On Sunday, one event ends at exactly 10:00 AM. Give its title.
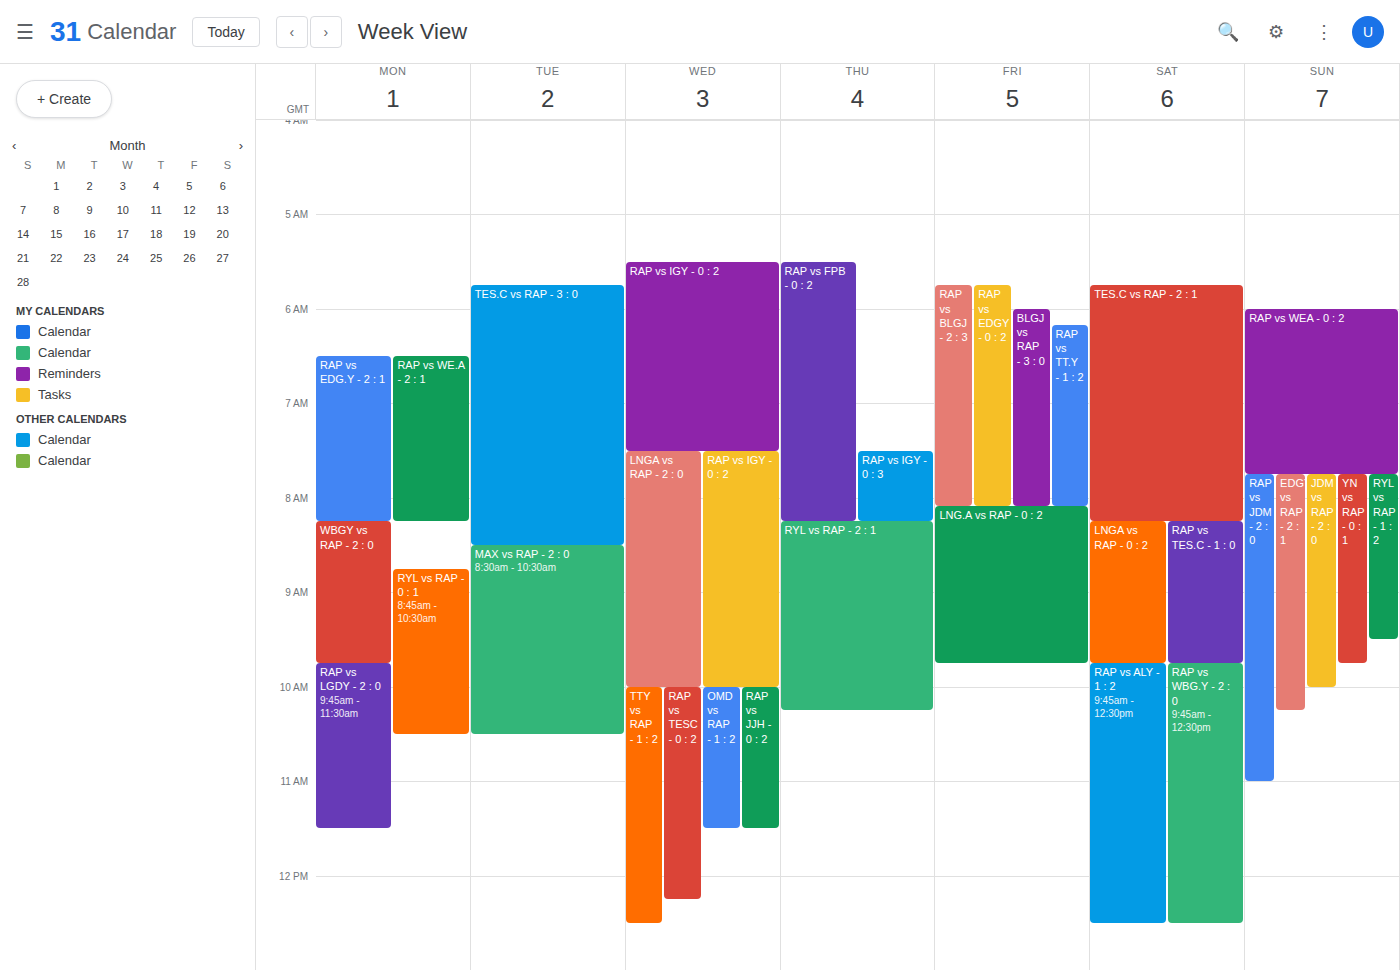
"JDM vs RAP - 2 : 0"